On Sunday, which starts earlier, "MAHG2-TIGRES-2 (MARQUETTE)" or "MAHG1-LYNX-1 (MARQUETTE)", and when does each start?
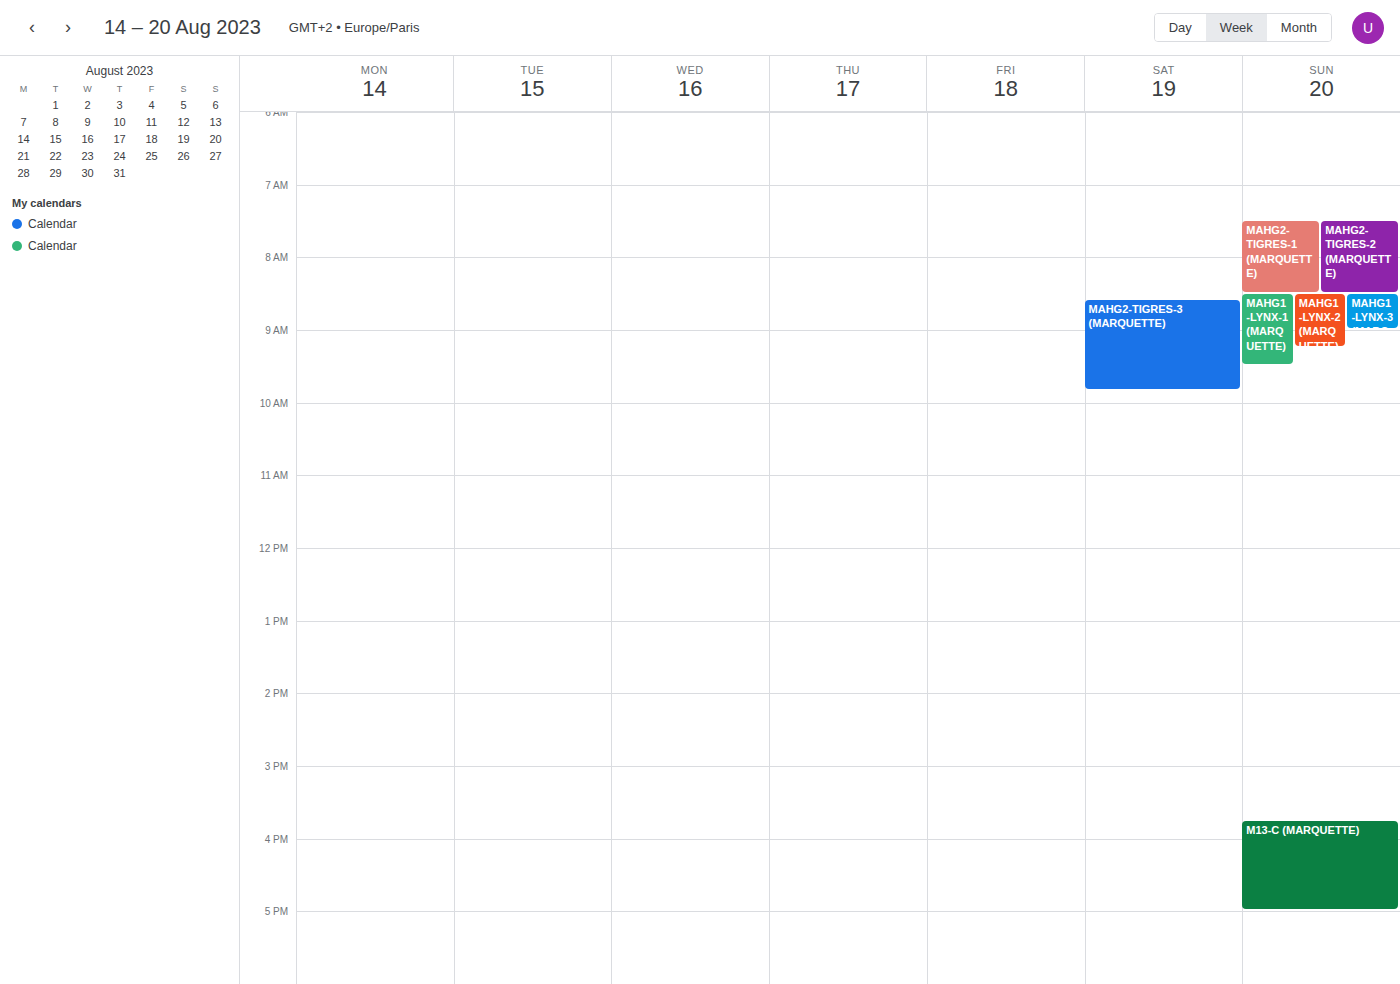
"MAHG2-TIGRES-2 (MARQUETTE)" 7:30 AM; "MAHG1-LYNX-1 (MARQUETTE)" 8:30 AM.